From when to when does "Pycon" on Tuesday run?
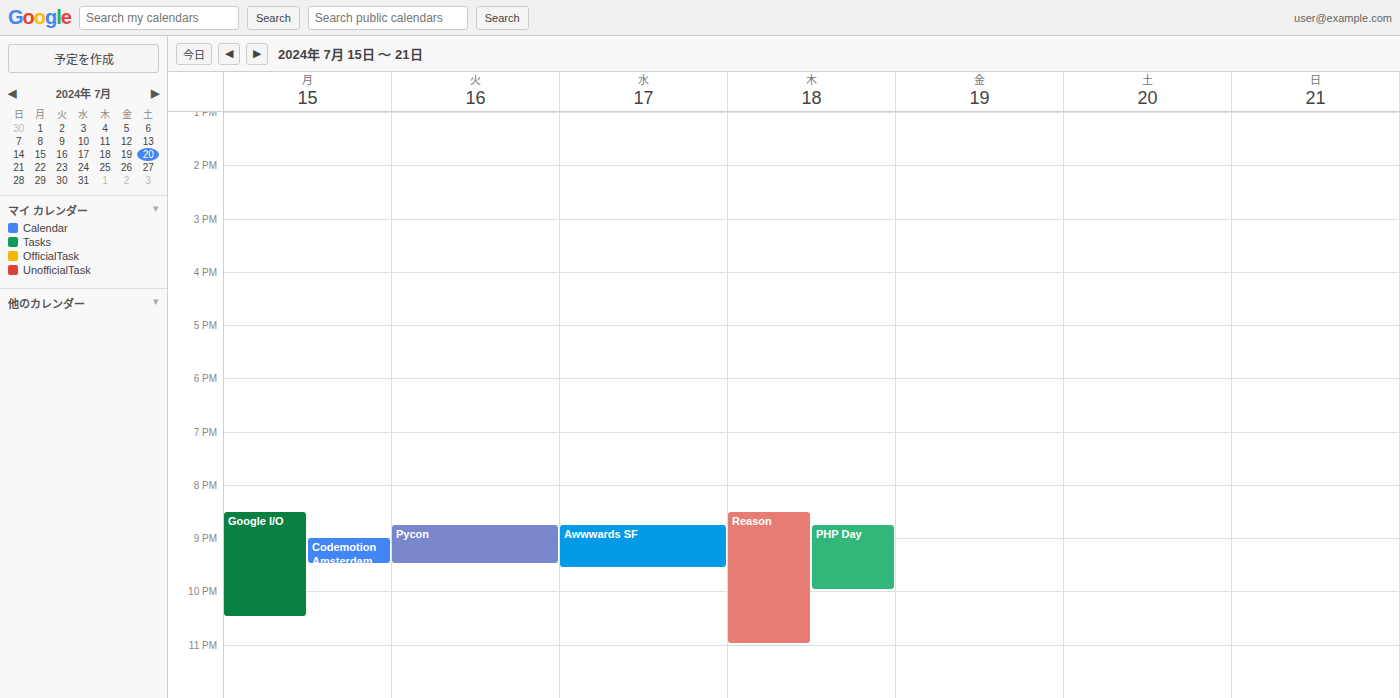
8:45 PM to 9:30 PM